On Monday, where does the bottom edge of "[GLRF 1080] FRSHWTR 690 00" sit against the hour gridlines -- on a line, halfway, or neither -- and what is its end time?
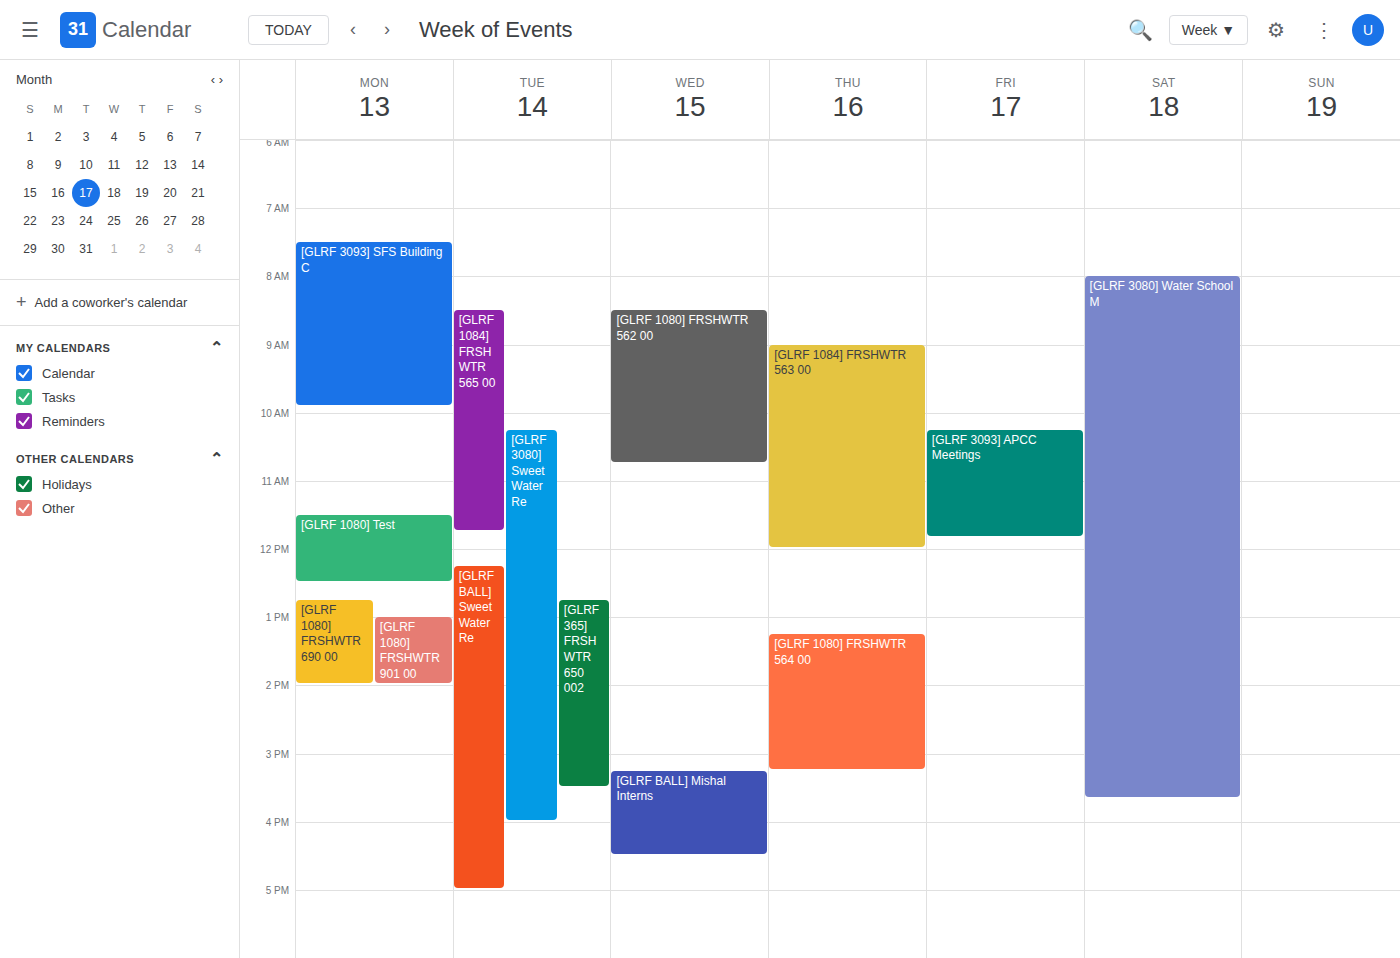
2:00 PM -- exactly on the 2 PM line.